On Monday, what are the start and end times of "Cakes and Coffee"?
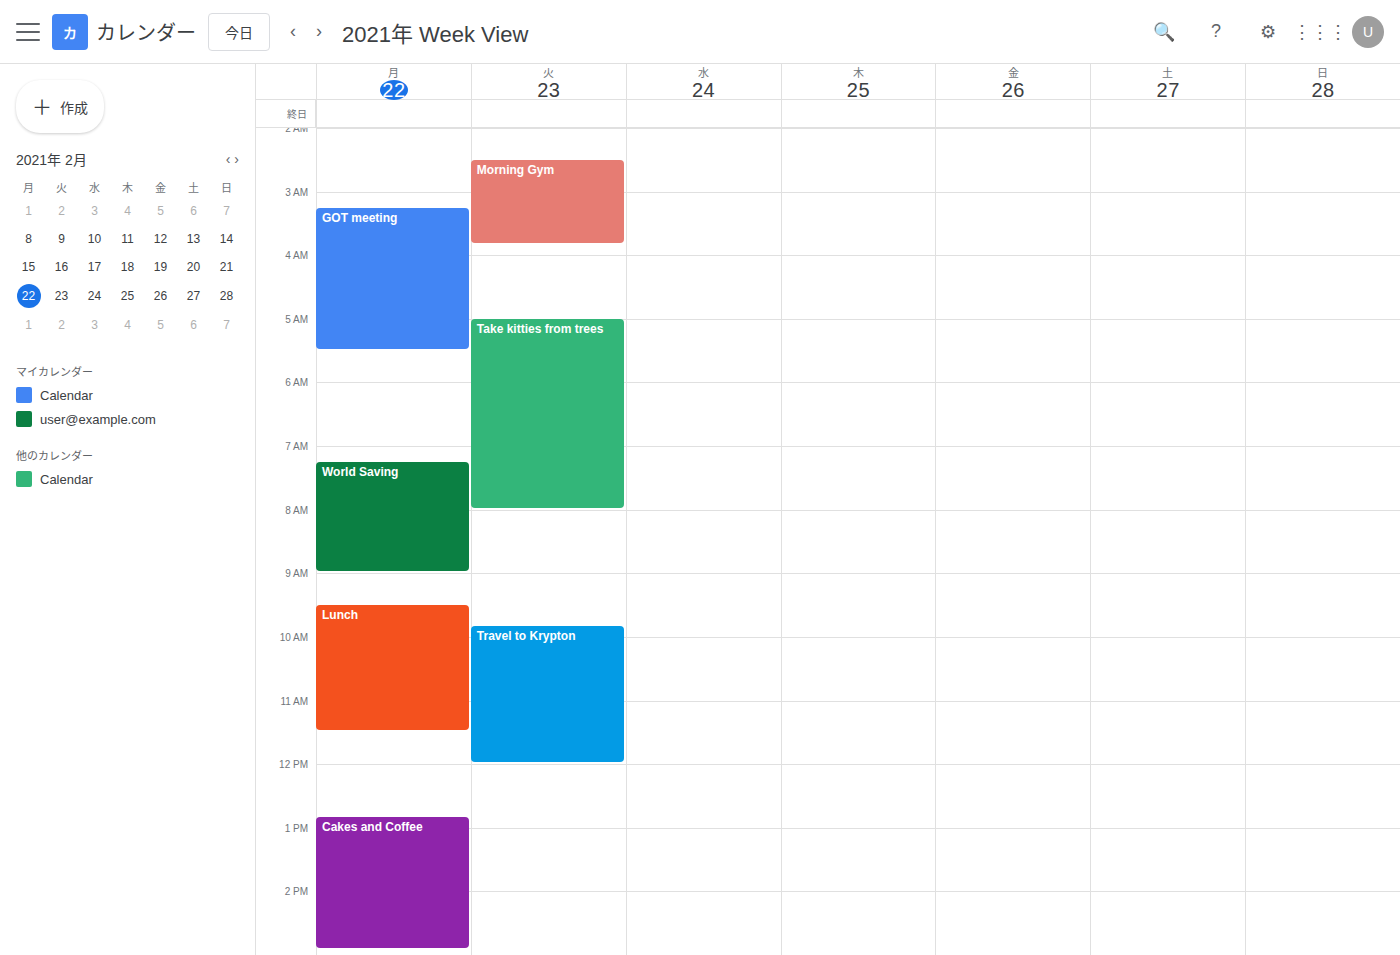
12:50 PM to 2:55 PM